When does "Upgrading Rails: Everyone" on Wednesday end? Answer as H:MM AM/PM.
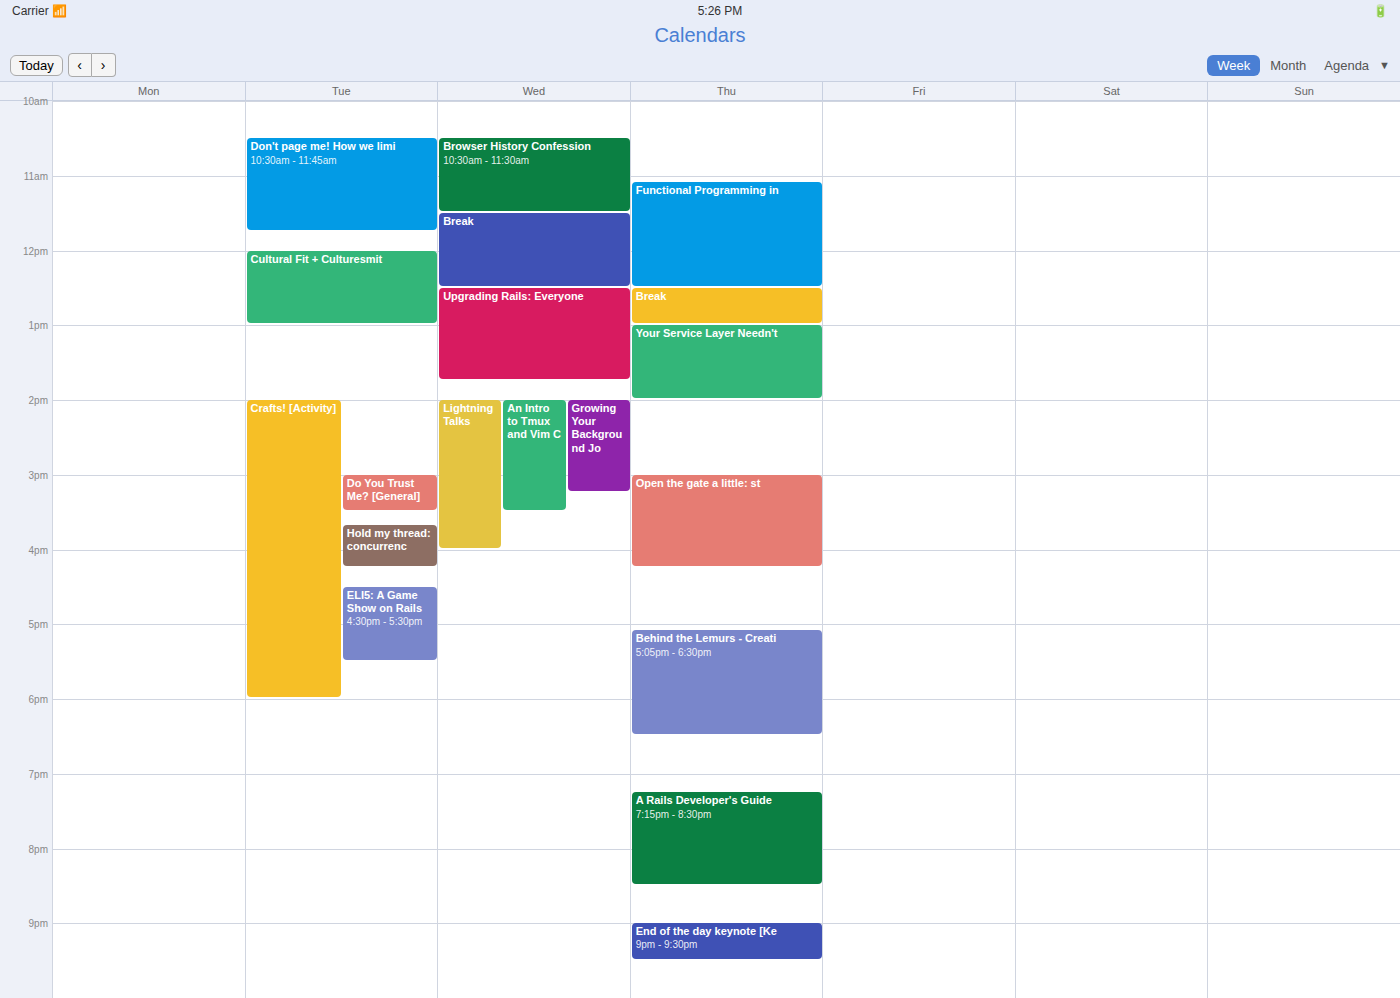
1:45 PM